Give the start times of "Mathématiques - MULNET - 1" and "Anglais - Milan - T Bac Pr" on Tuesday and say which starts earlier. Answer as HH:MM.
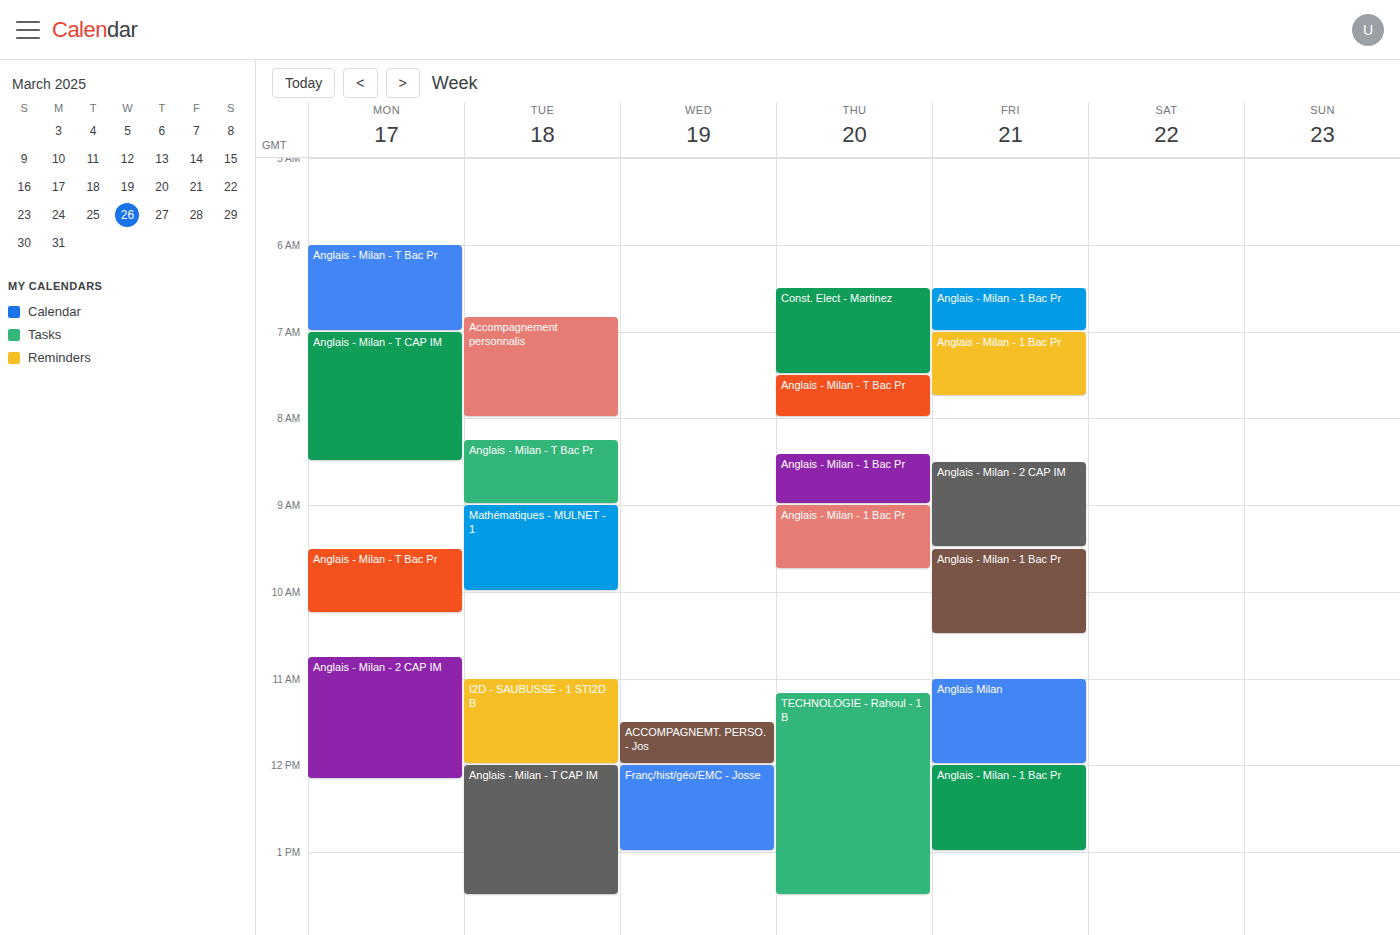
"Anglais - Milan - T Bac Pr" 08:15; "Mathématiques - MULNET - 1" 09:00.